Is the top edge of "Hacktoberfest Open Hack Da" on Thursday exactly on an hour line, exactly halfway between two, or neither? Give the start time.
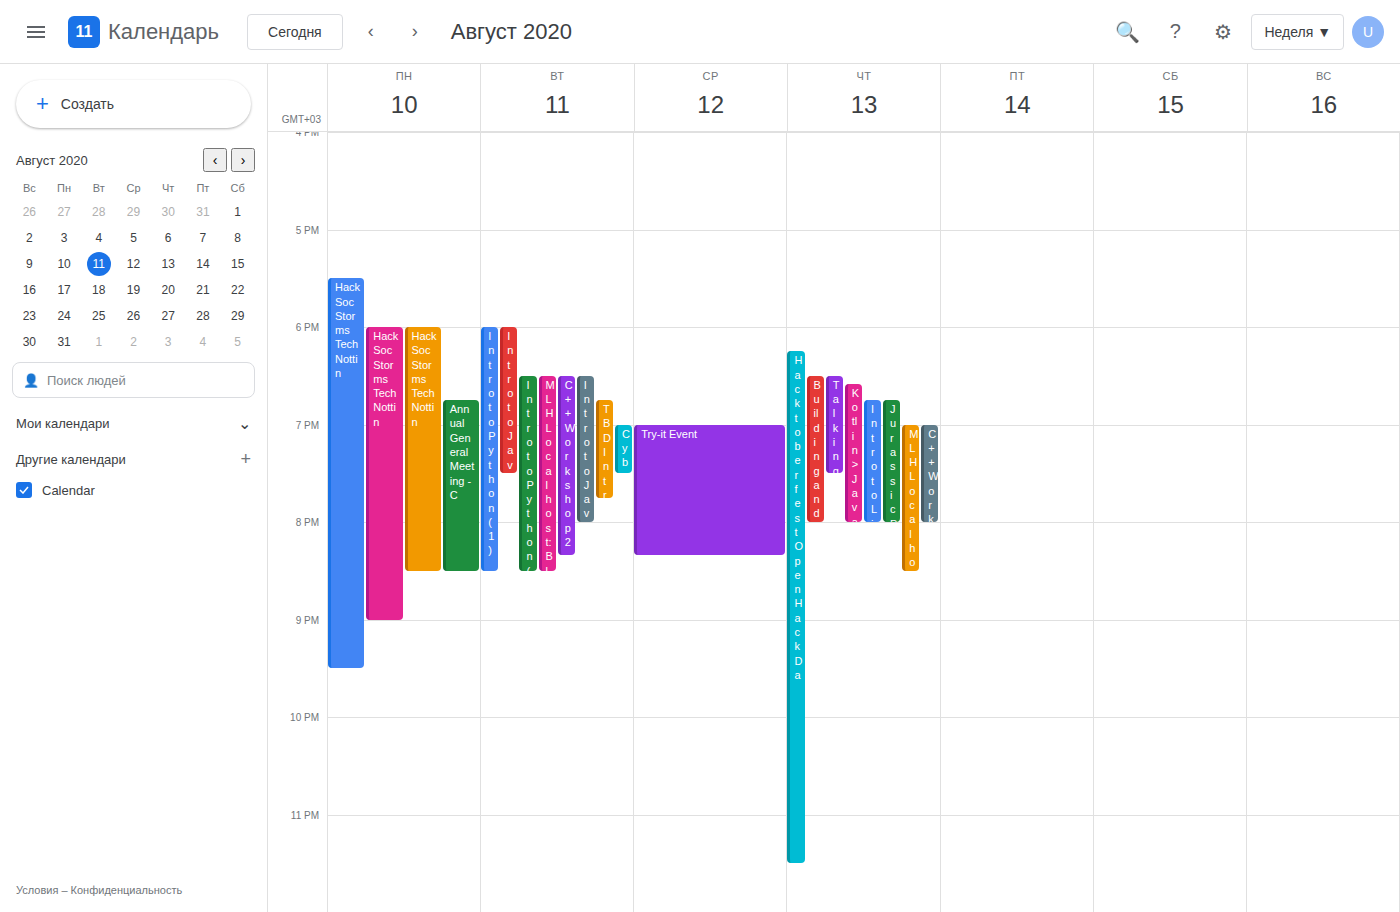
6:15 PM -- neither: a quarter of the way from the 6 PM line to the 7 PM line.